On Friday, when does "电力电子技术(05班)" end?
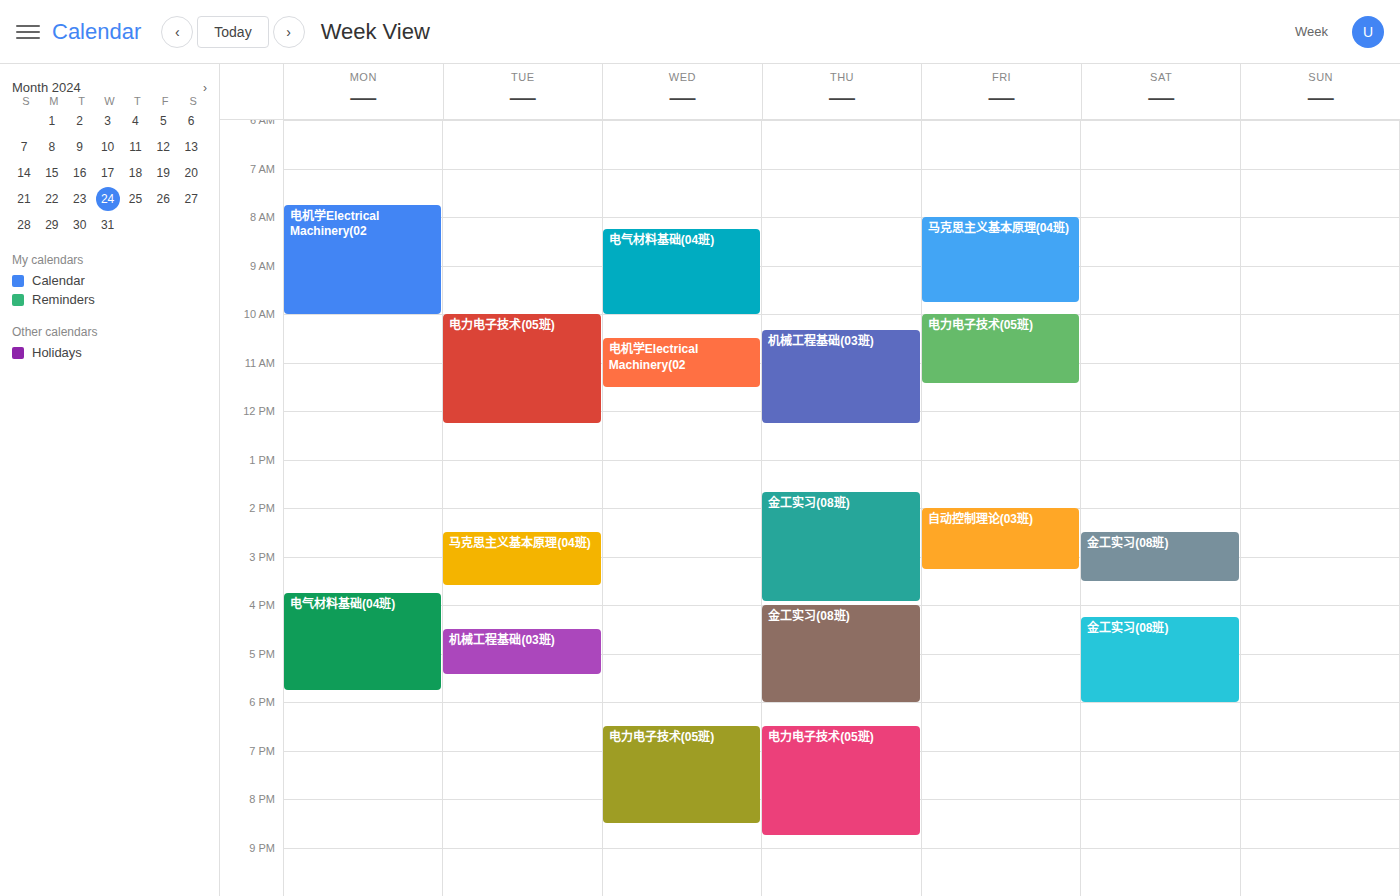
11:25 AM